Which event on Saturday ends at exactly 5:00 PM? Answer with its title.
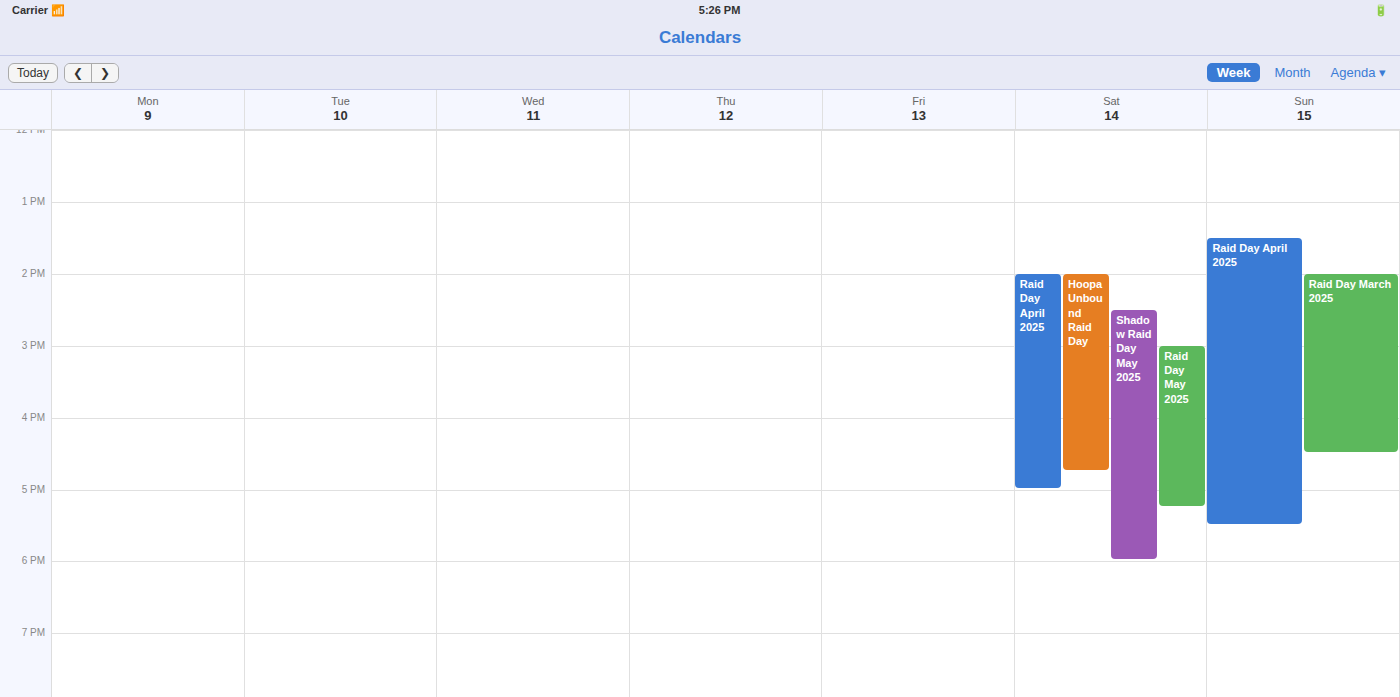
"Raid Day April 2025"